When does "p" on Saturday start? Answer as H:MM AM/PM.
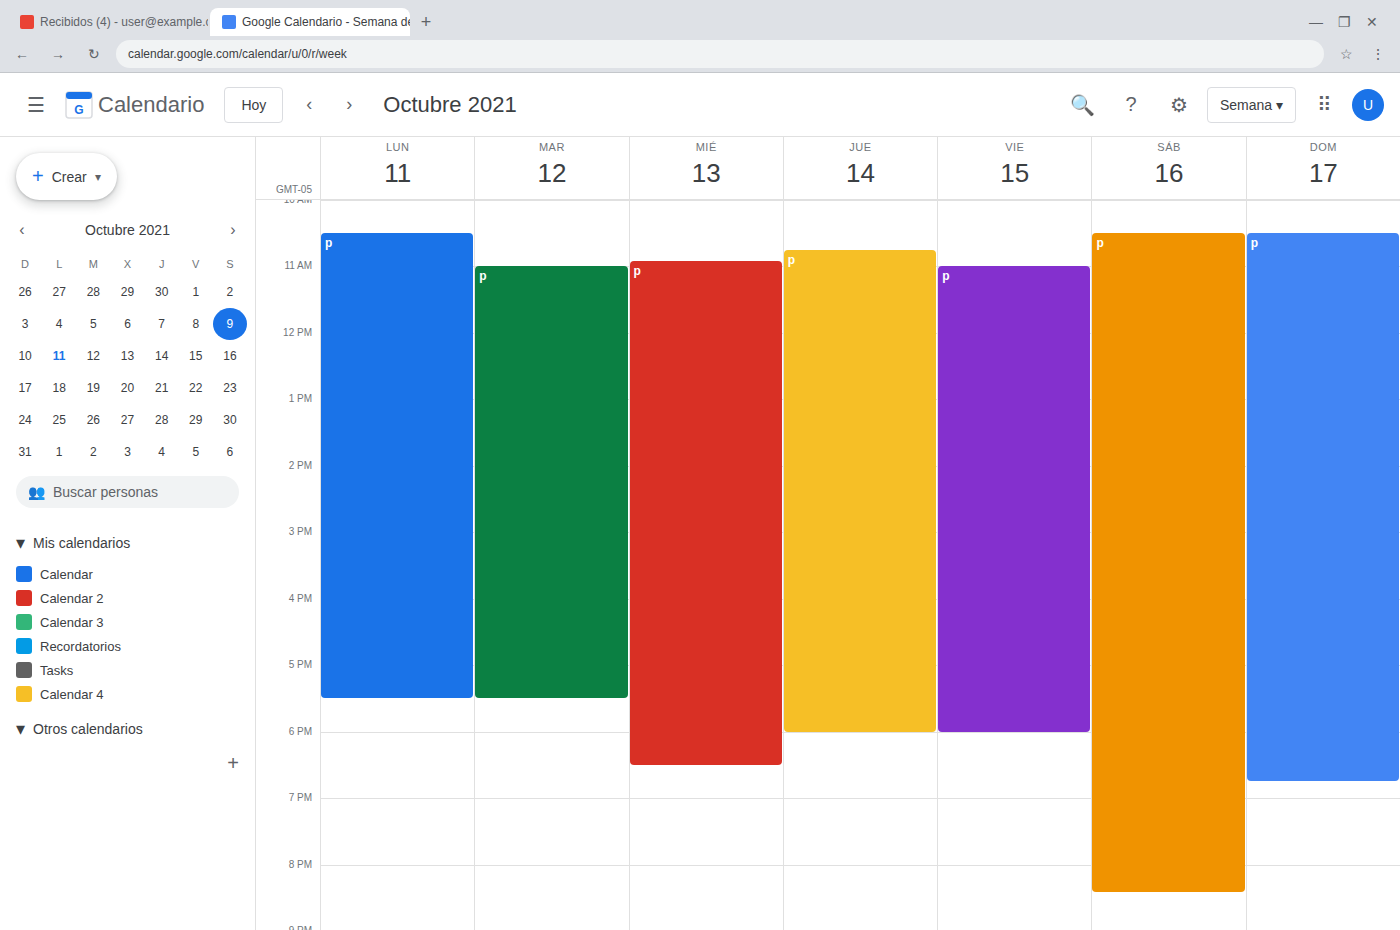
10:30 AM